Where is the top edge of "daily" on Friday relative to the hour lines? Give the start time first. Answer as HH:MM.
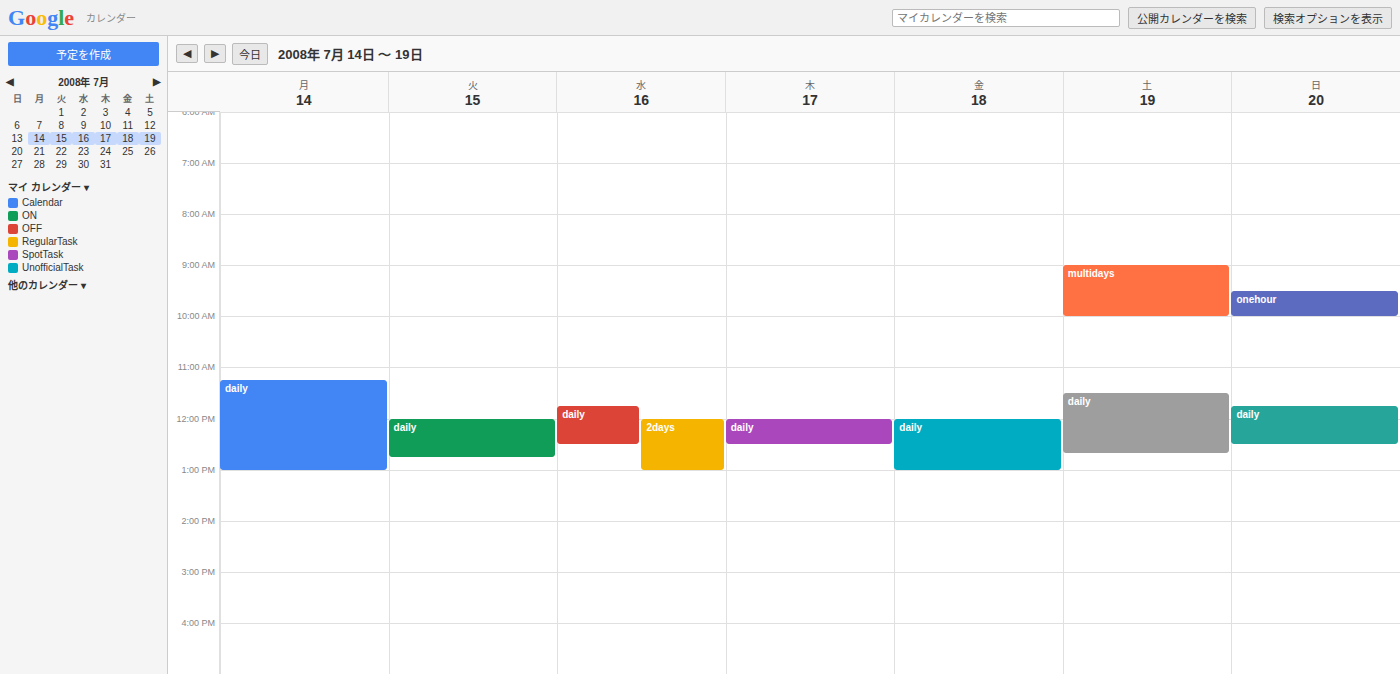
12:00 -- exactly on the 12:00 line.